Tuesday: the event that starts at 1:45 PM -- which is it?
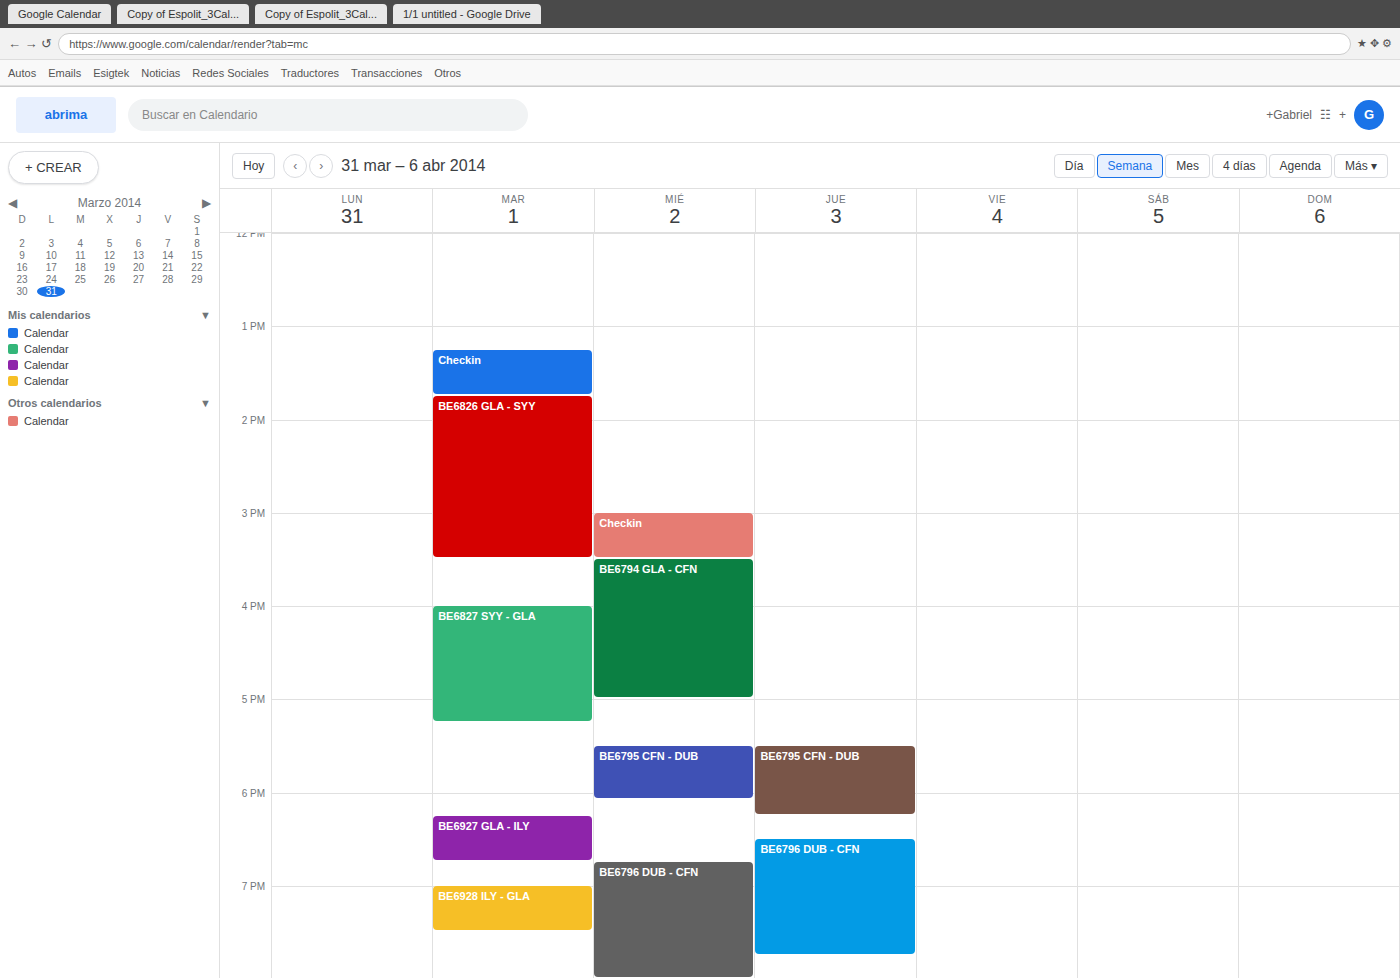
"BE6826 GLA - SYY"